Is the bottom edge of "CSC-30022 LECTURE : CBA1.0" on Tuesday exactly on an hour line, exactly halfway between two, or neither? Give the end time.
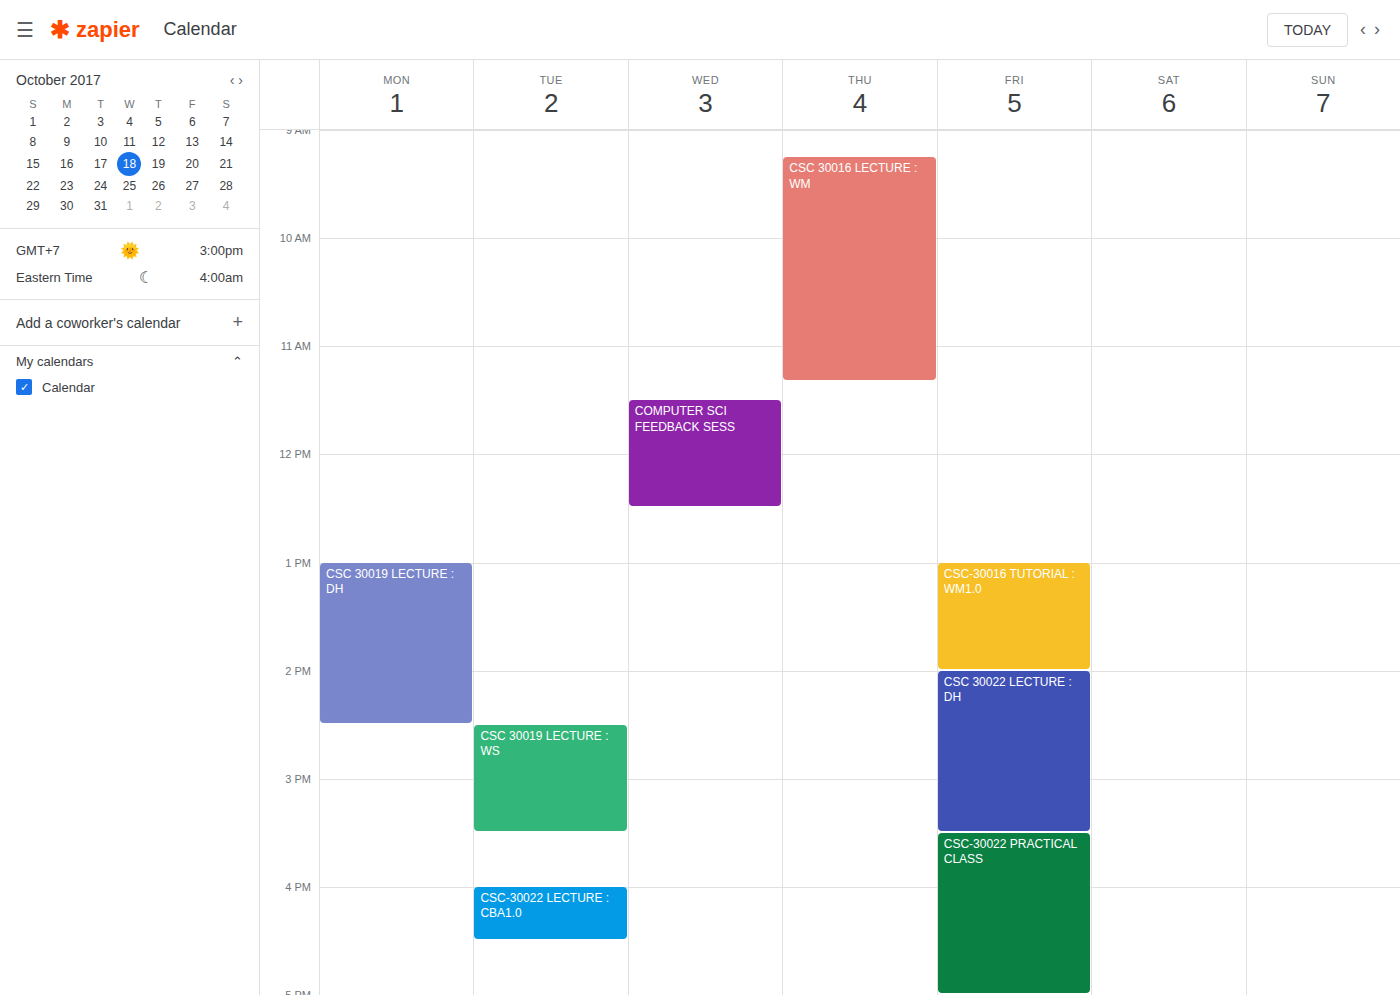
4:30 PM -- halfway between the 4 PM and 5 PM lines.